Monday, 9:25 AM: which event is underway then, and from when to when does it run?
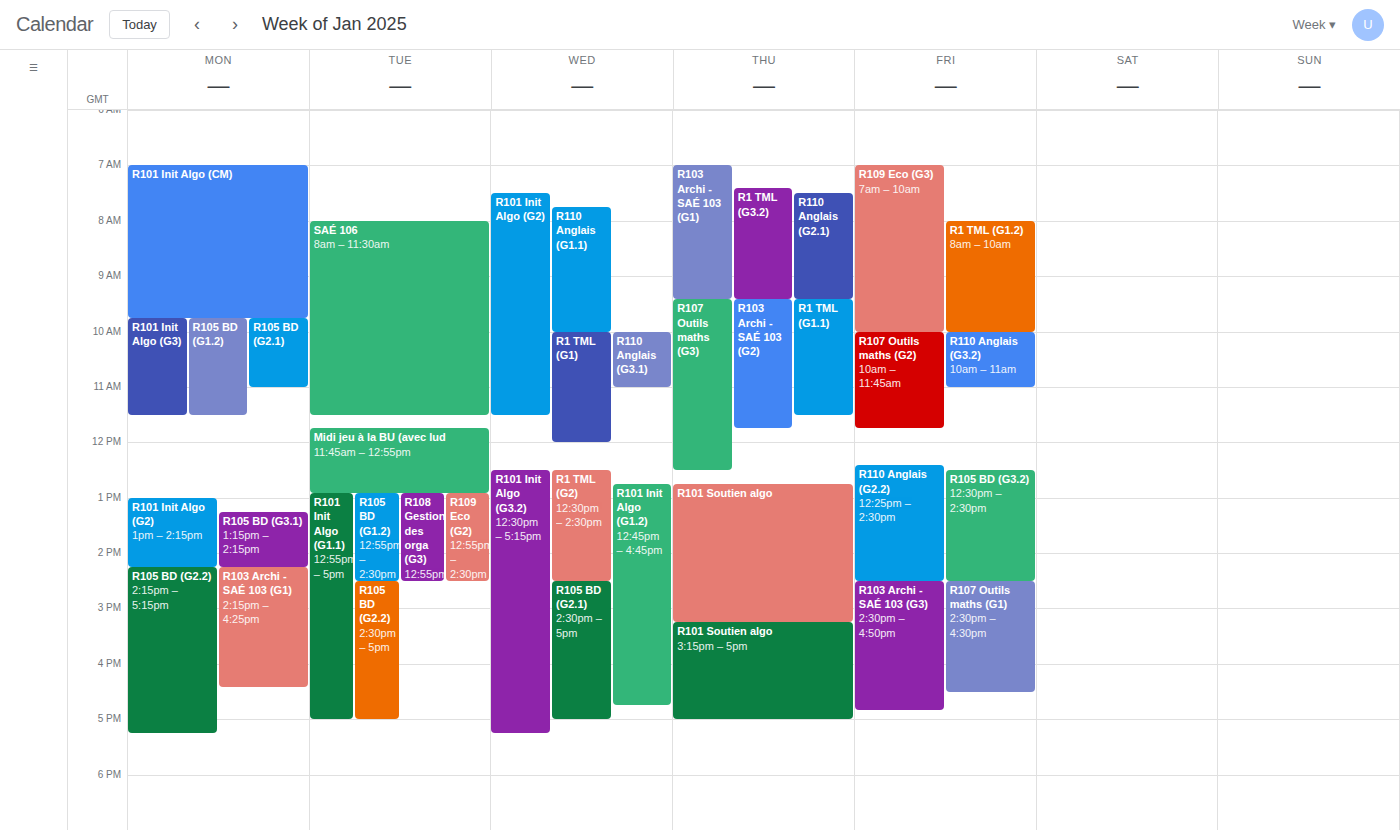
"R101 Init Algo (CM)", 7:00 AM to 9:45 AM